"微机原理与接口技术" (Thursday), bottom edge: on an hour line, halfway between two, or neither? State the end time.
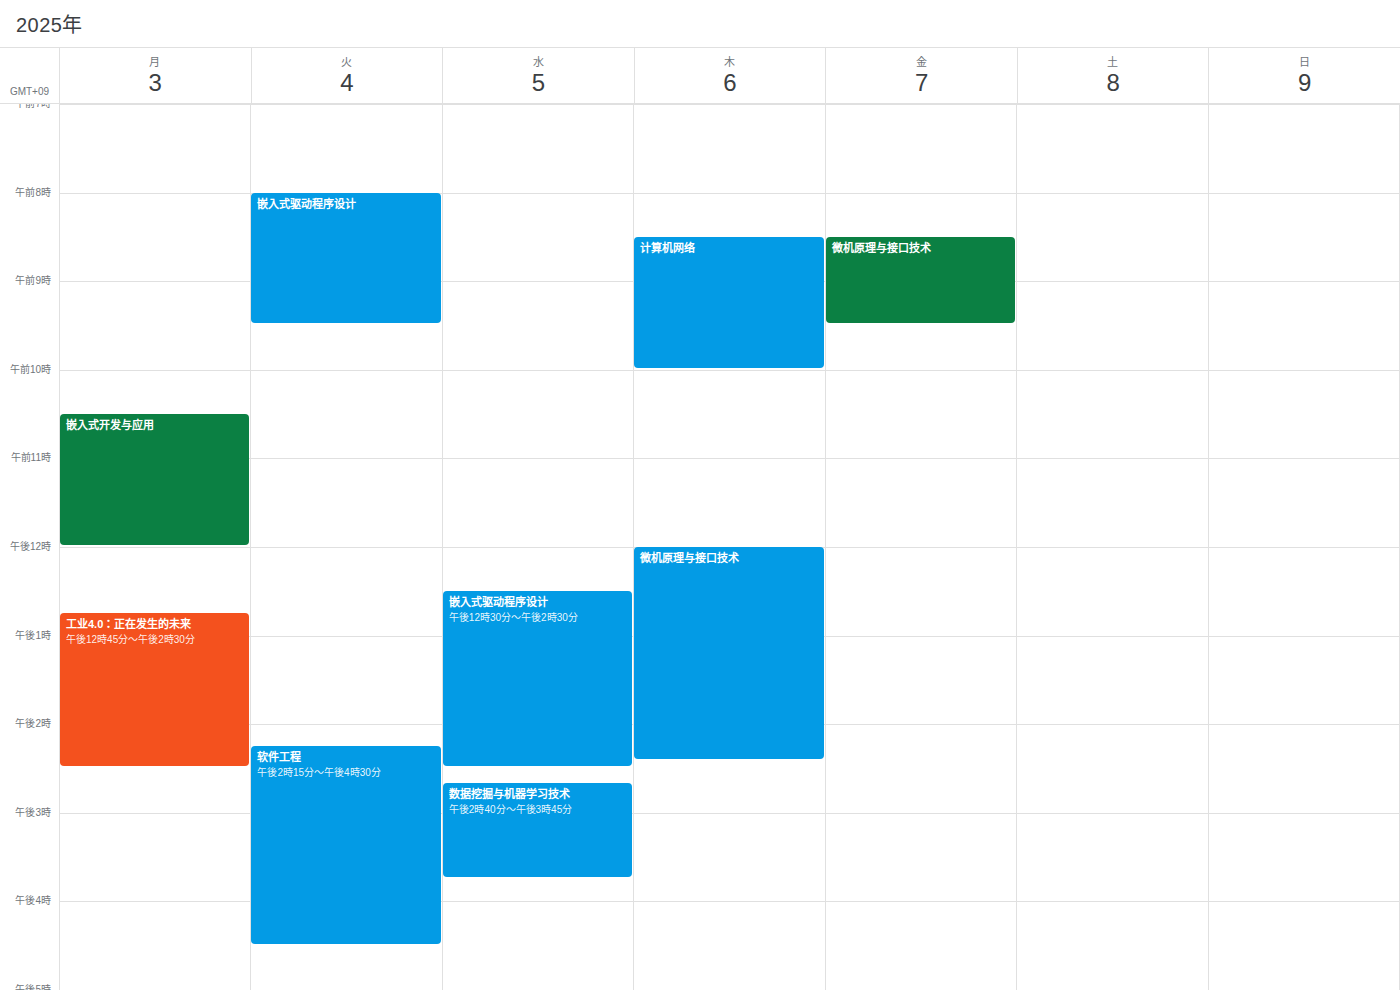
2:25 PM -- neither: 25 minutes below the 2 PM line and 35 minutes above the 3 PM line.